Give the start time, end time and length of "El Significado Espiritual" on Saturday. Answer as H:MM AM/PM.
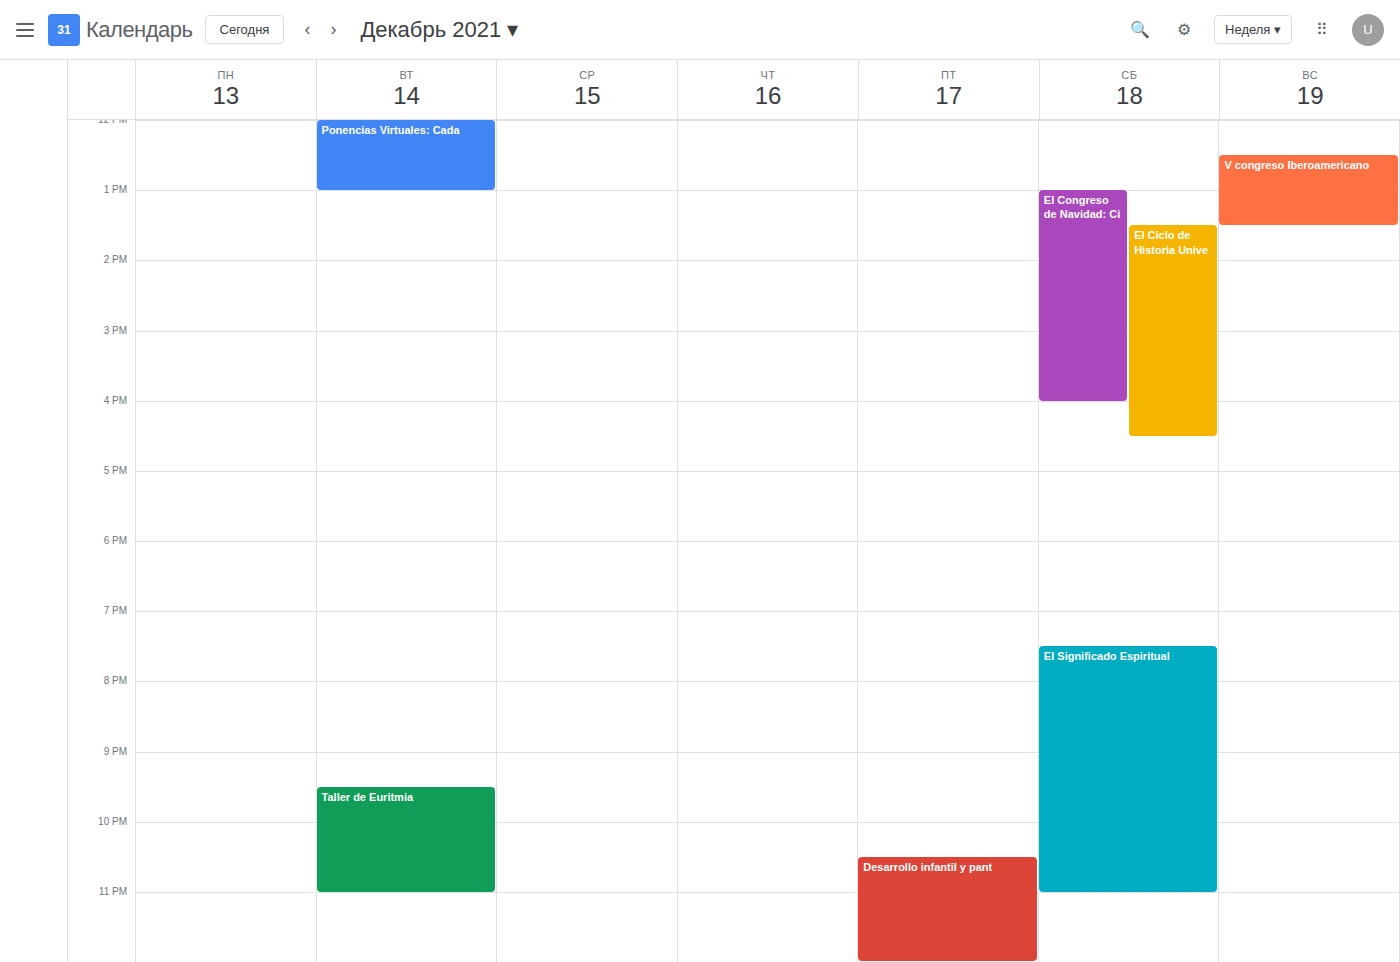
7:30 PM to 11:00 PM, 3 hours 30 minutes